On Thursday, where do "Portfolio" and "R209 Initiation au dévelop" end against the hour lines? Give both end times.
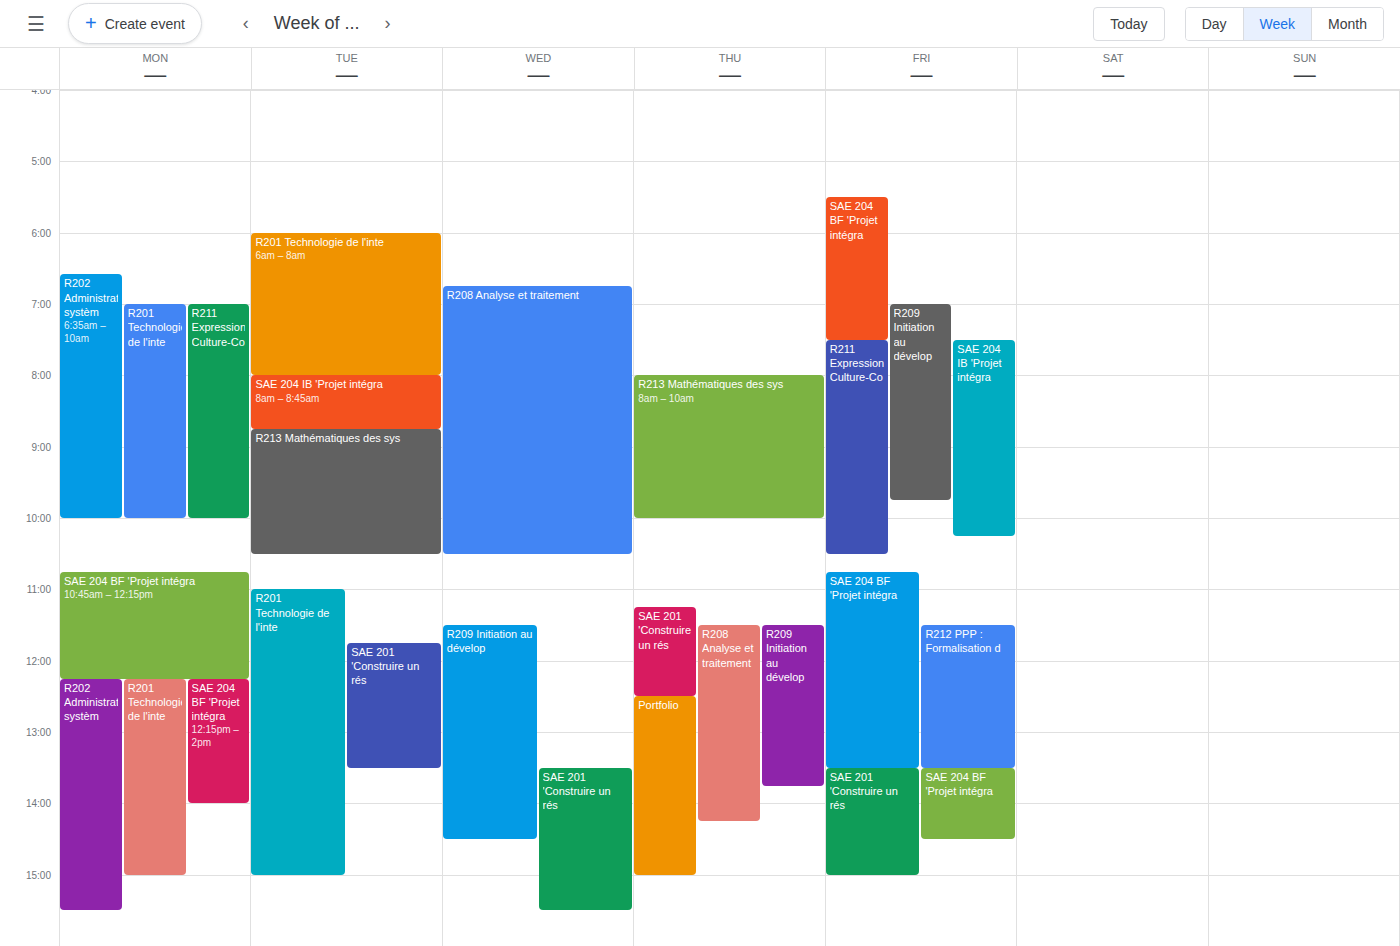
"Portfolio": 3:00 PM, exactly on the 3 PM line. "R209 Initiation au dévelop": 1:45 PM, neither: three quarters of the way from the 1 PM line to the 2 PM line.